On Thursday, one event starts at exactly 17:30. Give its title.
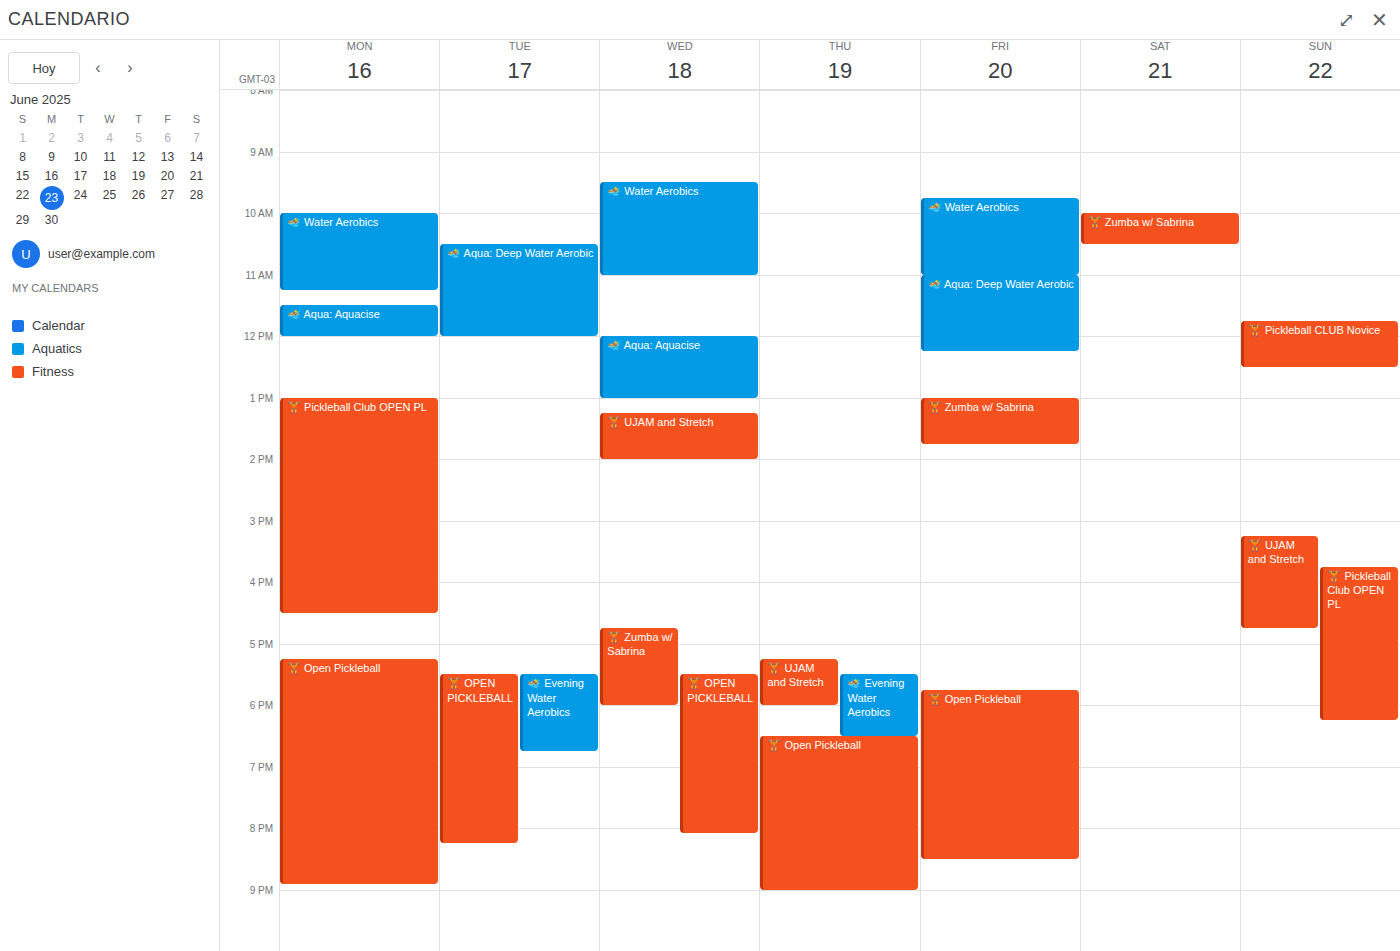
"🏊 Evening Water Aerobics"